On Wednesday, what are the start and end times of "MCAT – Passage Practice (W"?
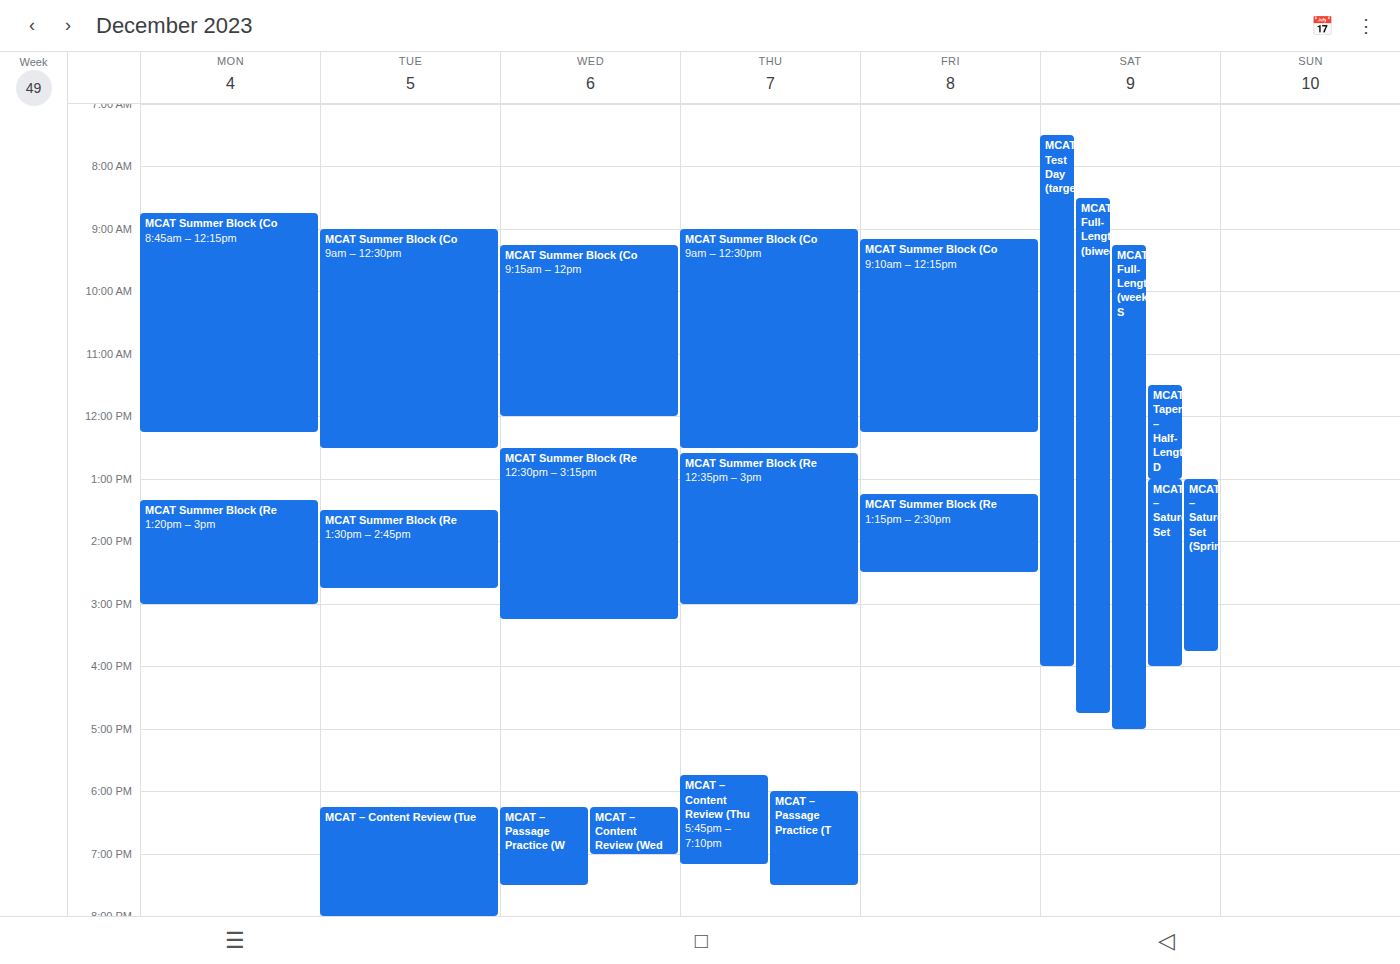
6:15 PM to 7:30 PM